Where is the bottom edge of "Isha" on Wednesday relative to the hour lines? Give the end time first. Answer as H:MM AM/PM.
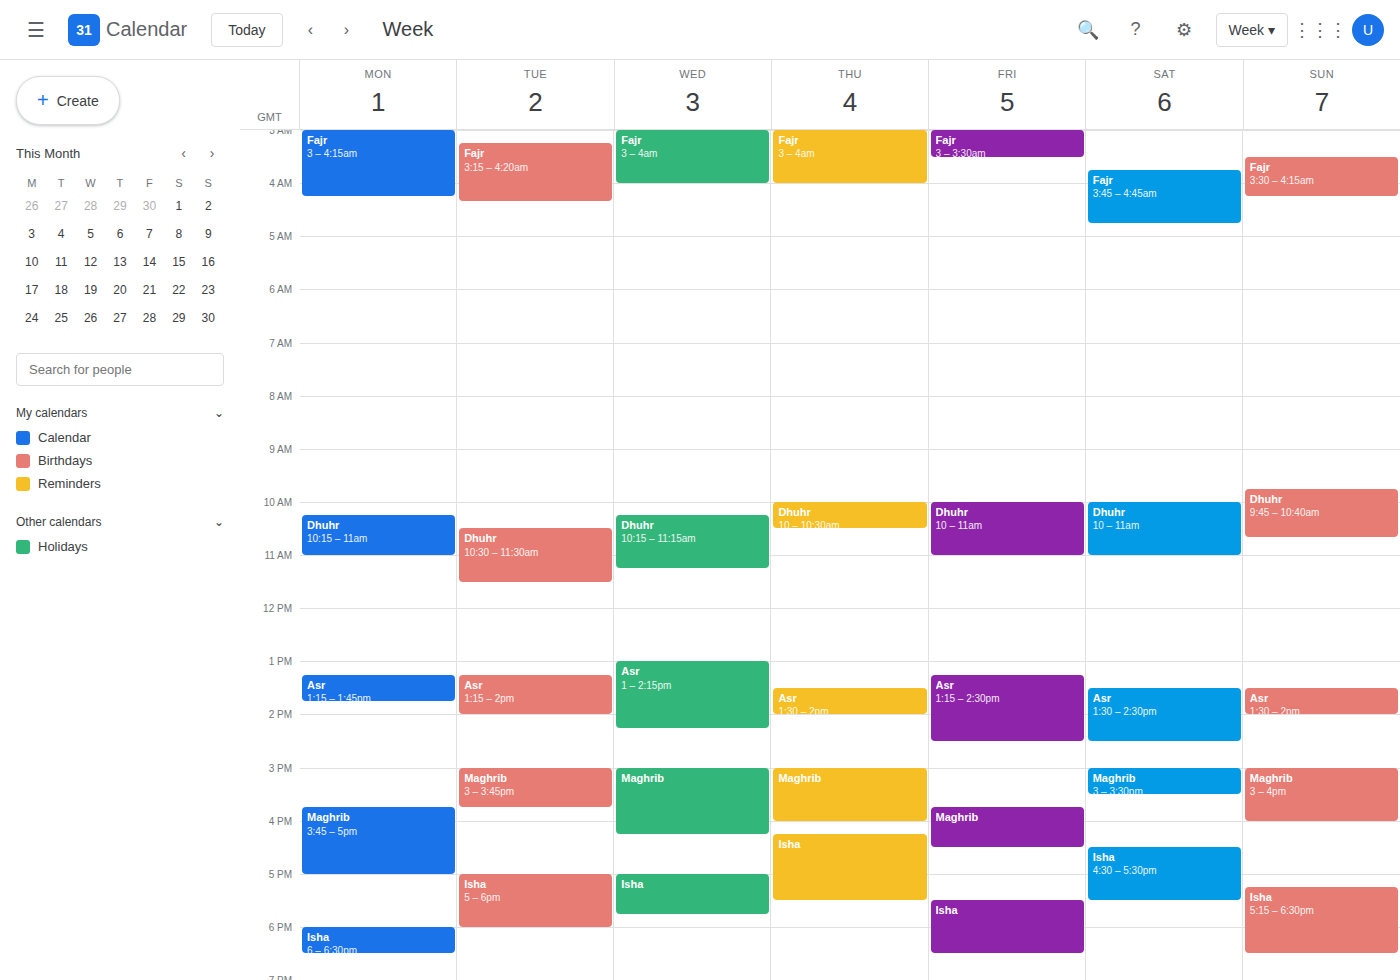
5:45 PM -- neither: three quarters of the way from the 5 PM line to the 6 PM line.